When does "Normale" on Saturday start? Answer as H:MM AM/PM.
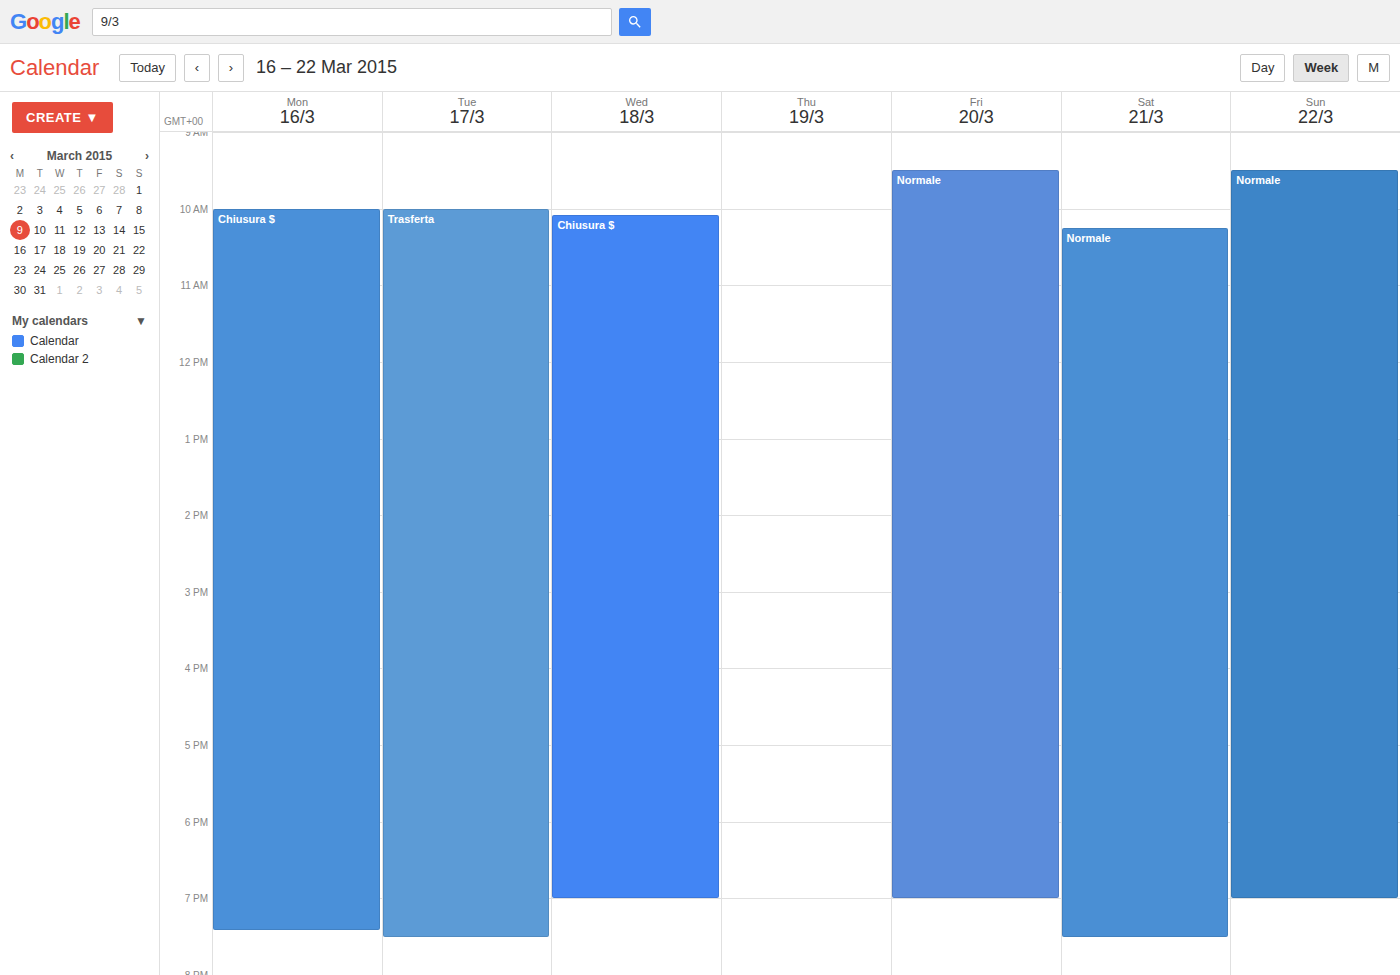
10:15 AM